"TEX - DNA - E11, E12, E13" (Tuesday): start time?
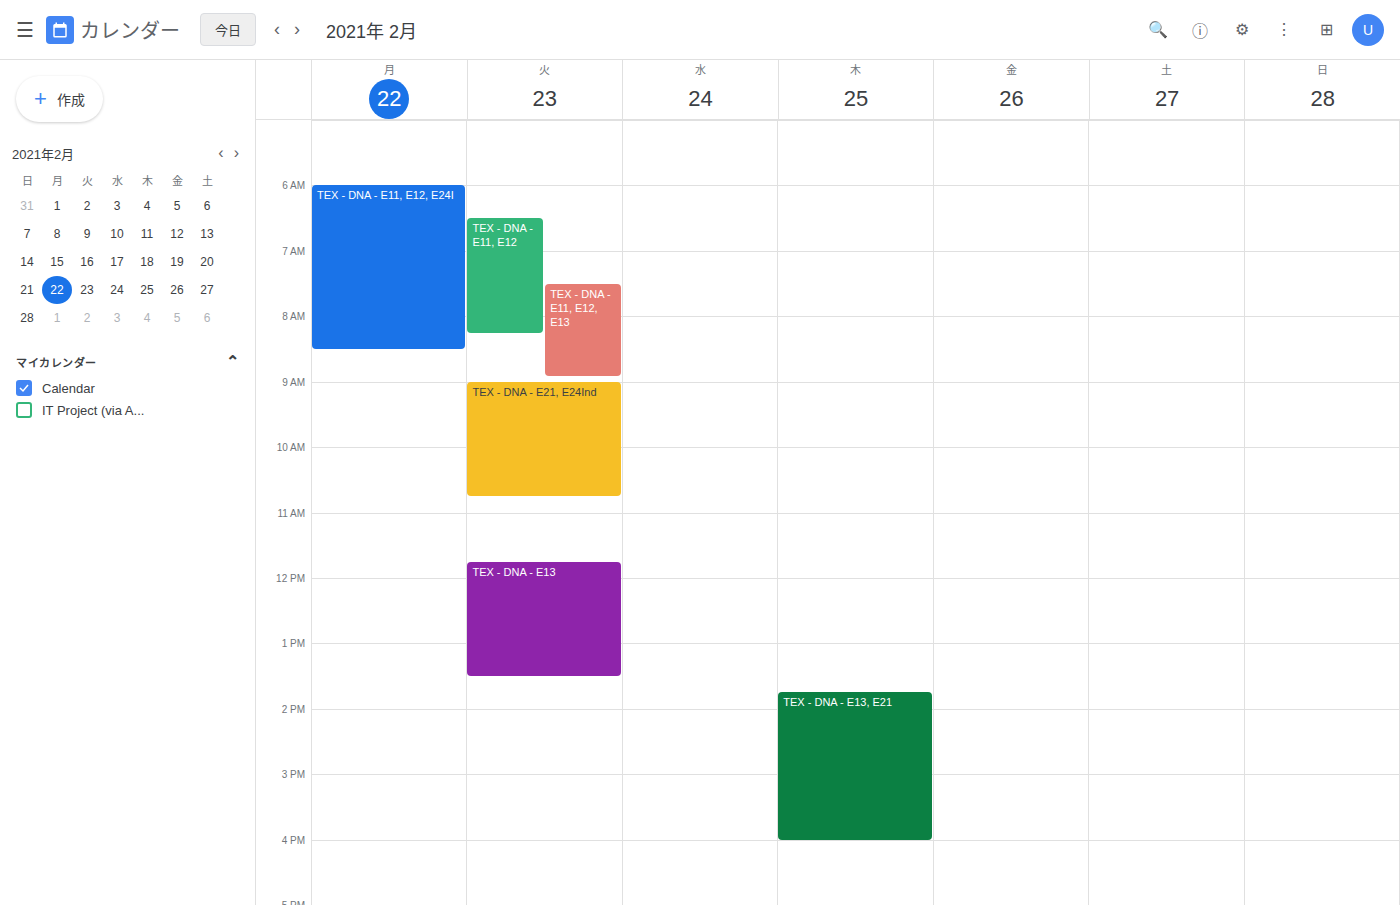
7:30 AM